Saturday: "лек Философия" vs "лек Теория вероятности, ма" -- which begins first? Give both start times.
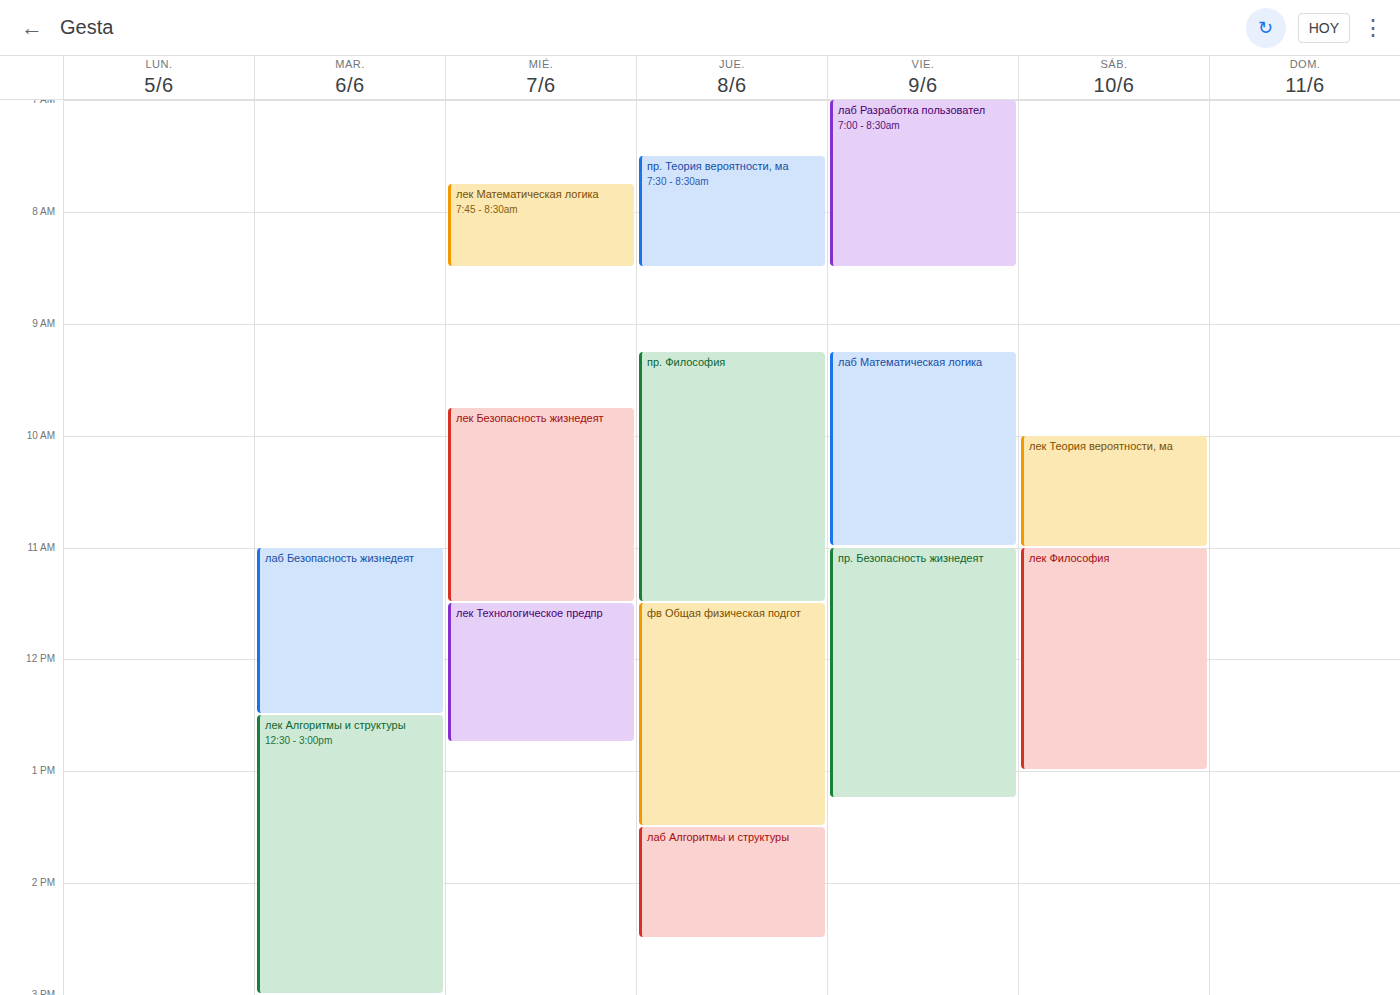
"лек Теория вероятности, ма" 10:00; "лек Философия" 11:00.